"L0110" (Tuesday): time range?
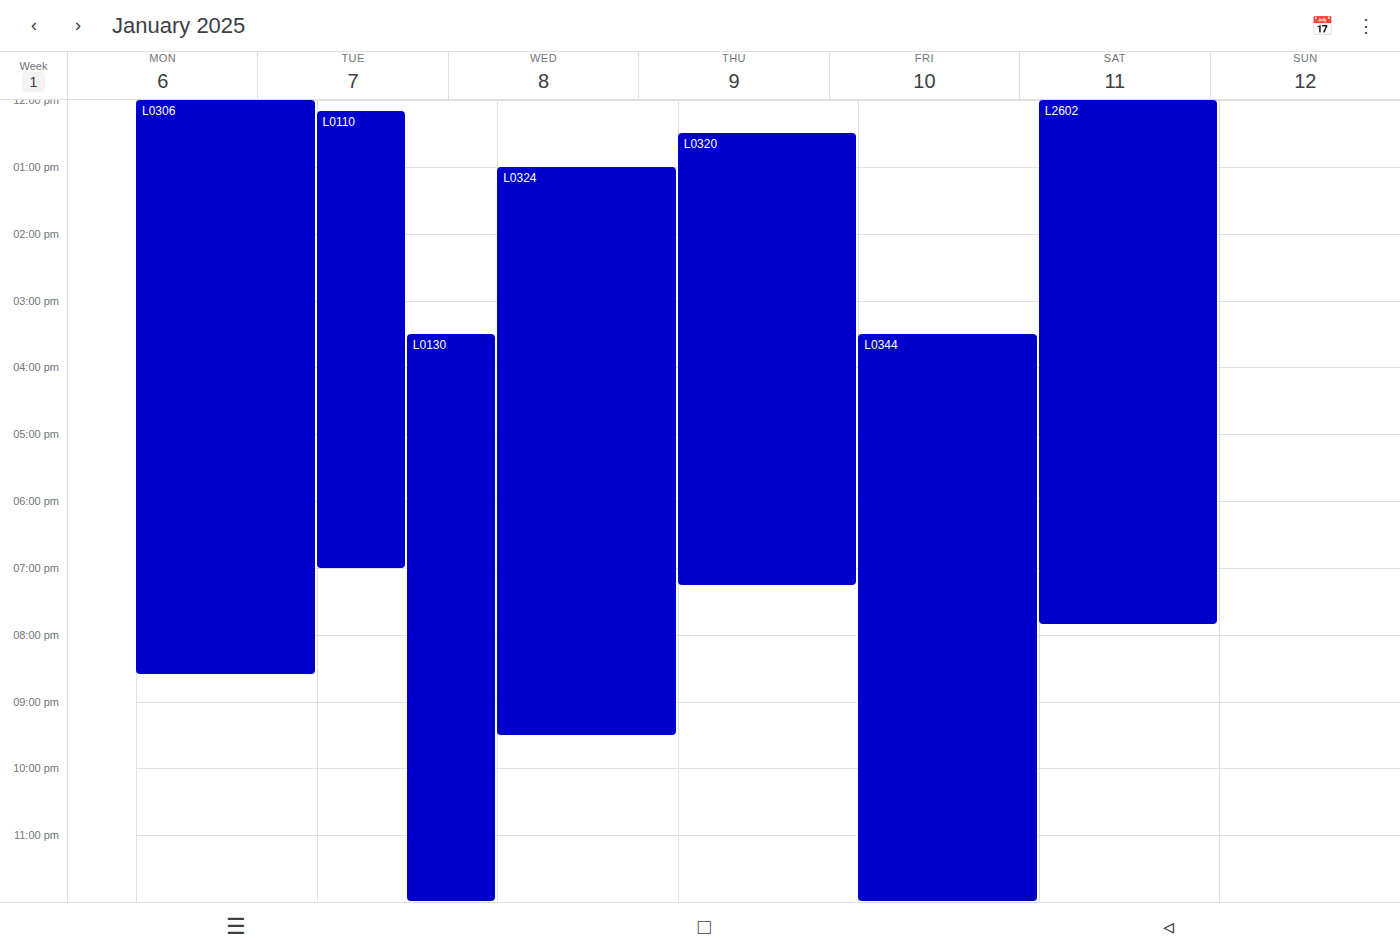
12:10 PM to 7:00 PM